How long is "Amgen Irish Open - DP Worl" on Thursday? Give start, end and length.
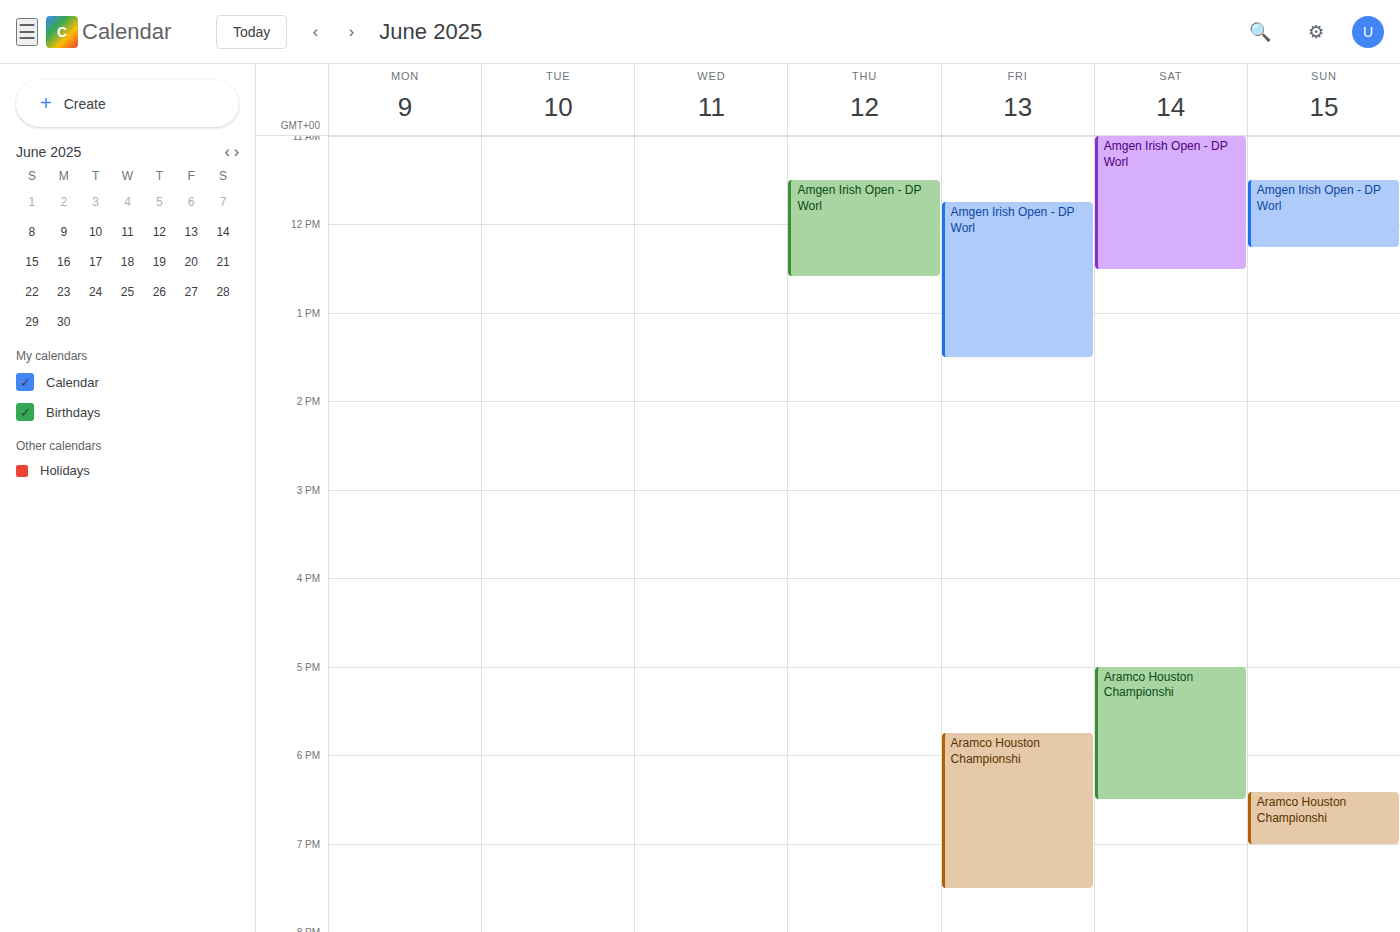
11:30 AM to 12:35 PM, 1 hour 5 minutes